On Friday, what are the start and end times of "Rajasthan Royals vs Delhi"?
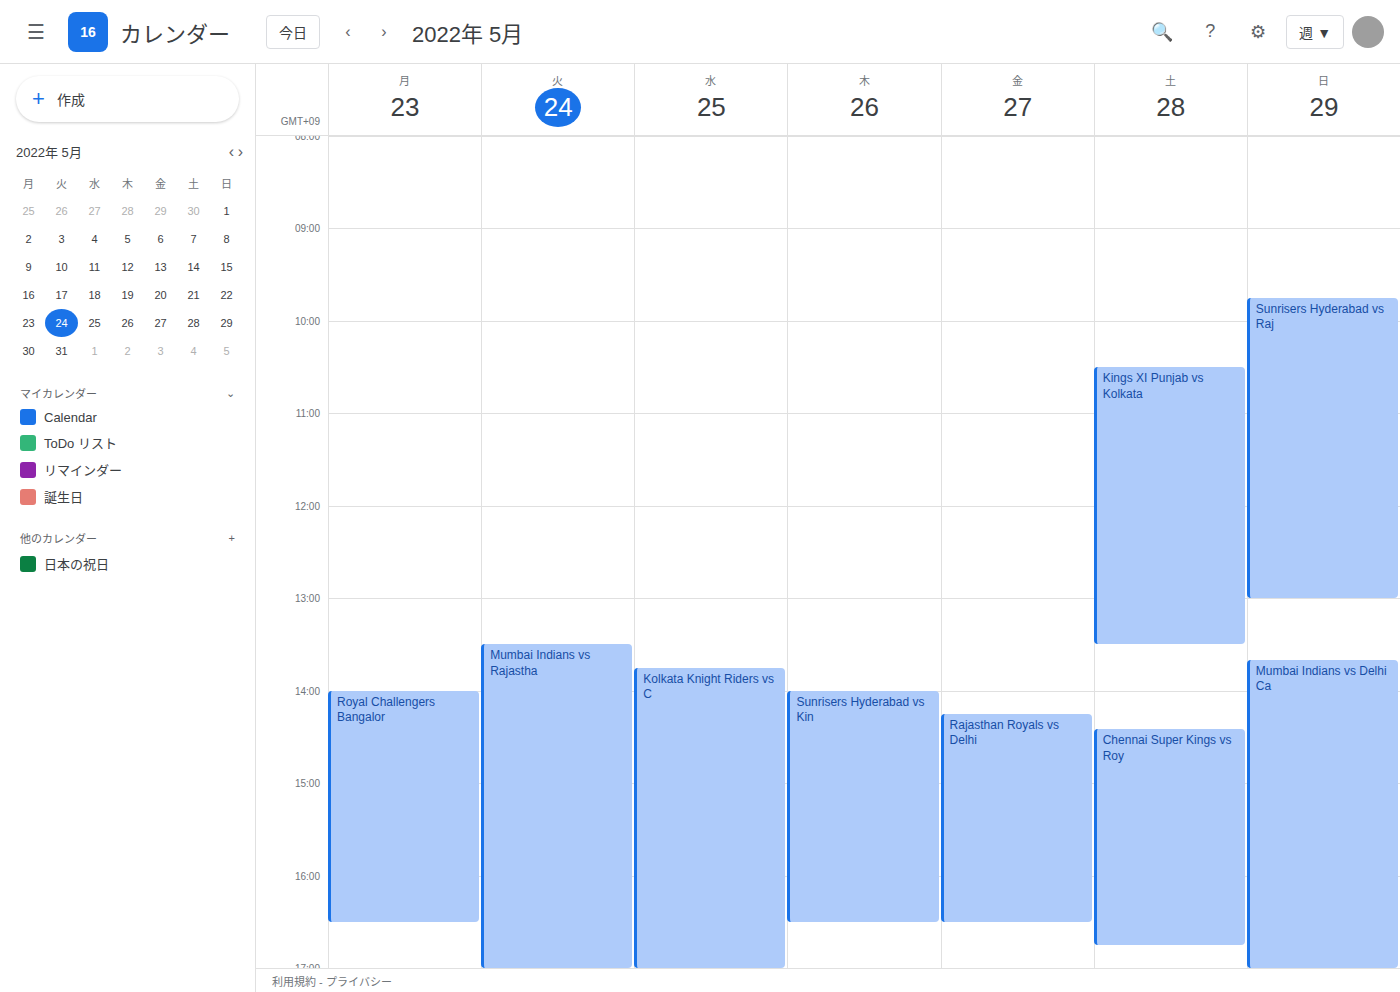
2:15 PM to 4:30 PM